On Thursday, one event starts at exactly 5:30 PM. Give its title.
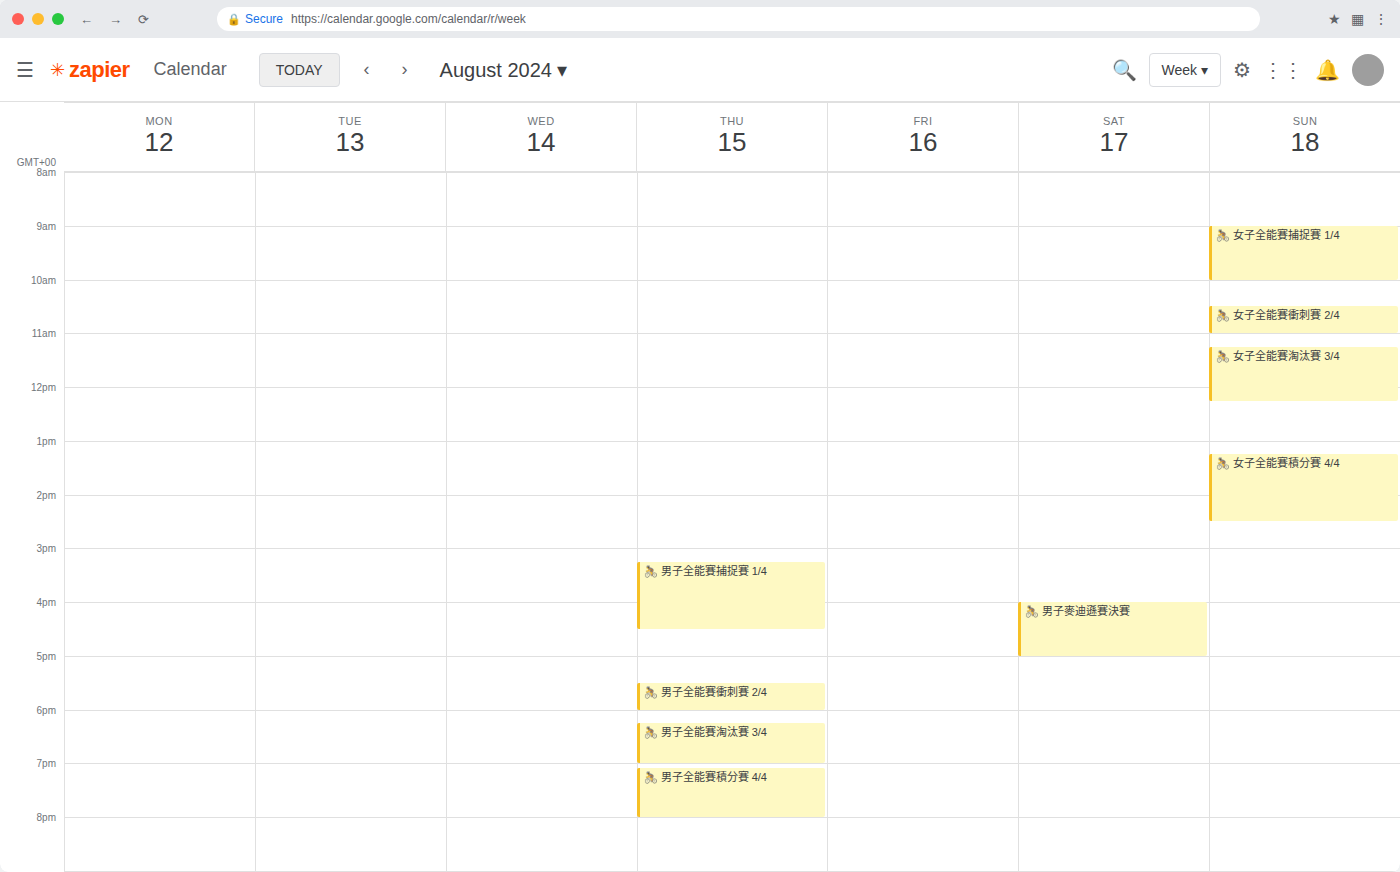
"🚴 男子全能賽衝刺賽 2/4"